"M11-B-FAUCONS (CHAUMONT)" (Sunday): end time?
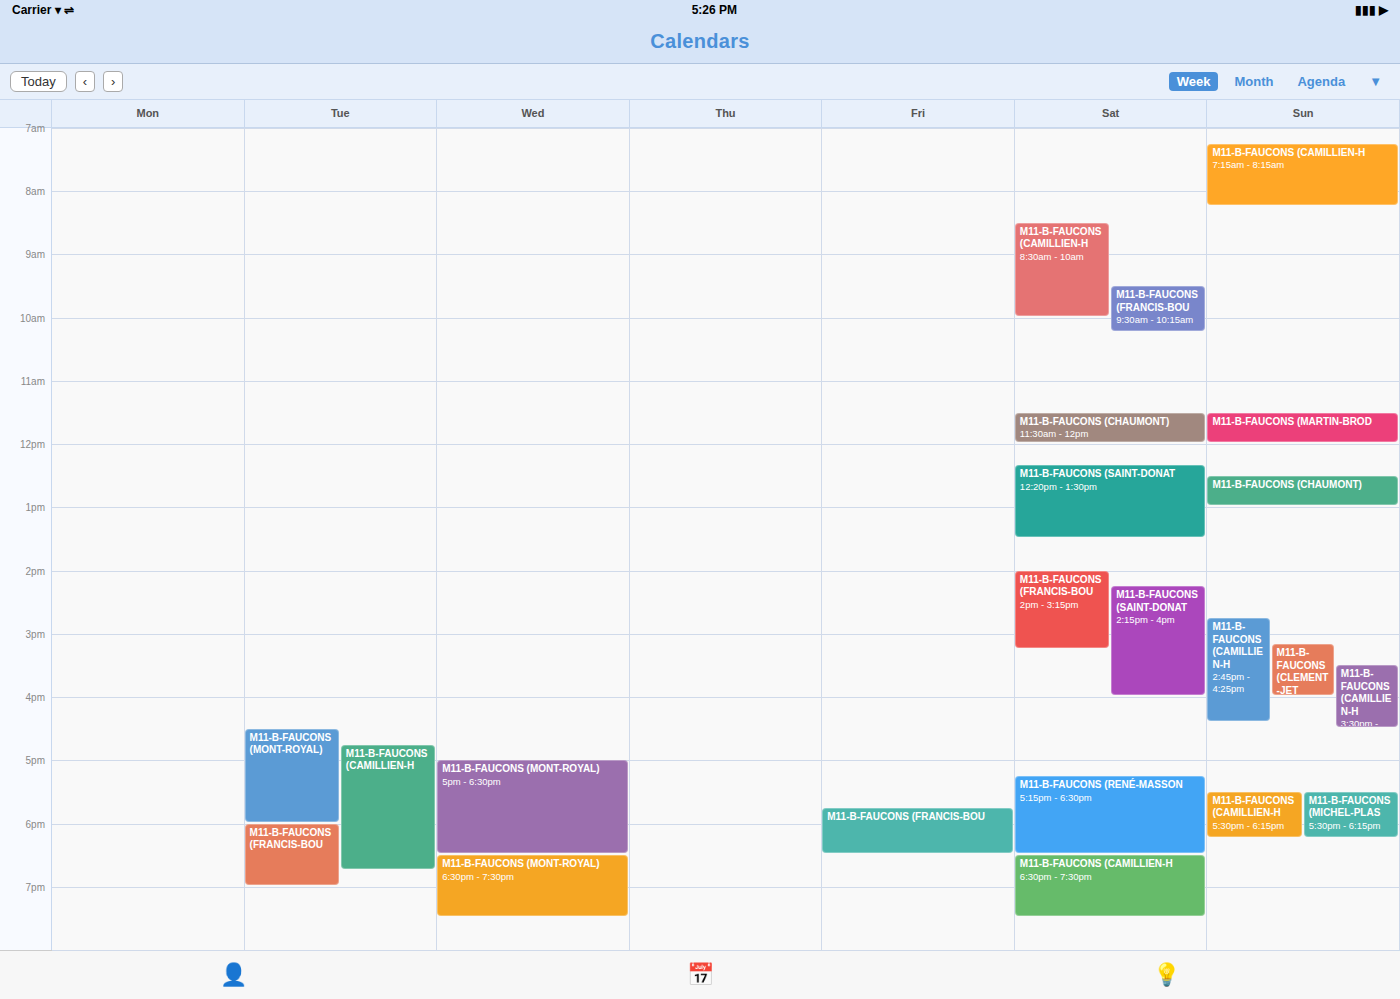
1:00 PM